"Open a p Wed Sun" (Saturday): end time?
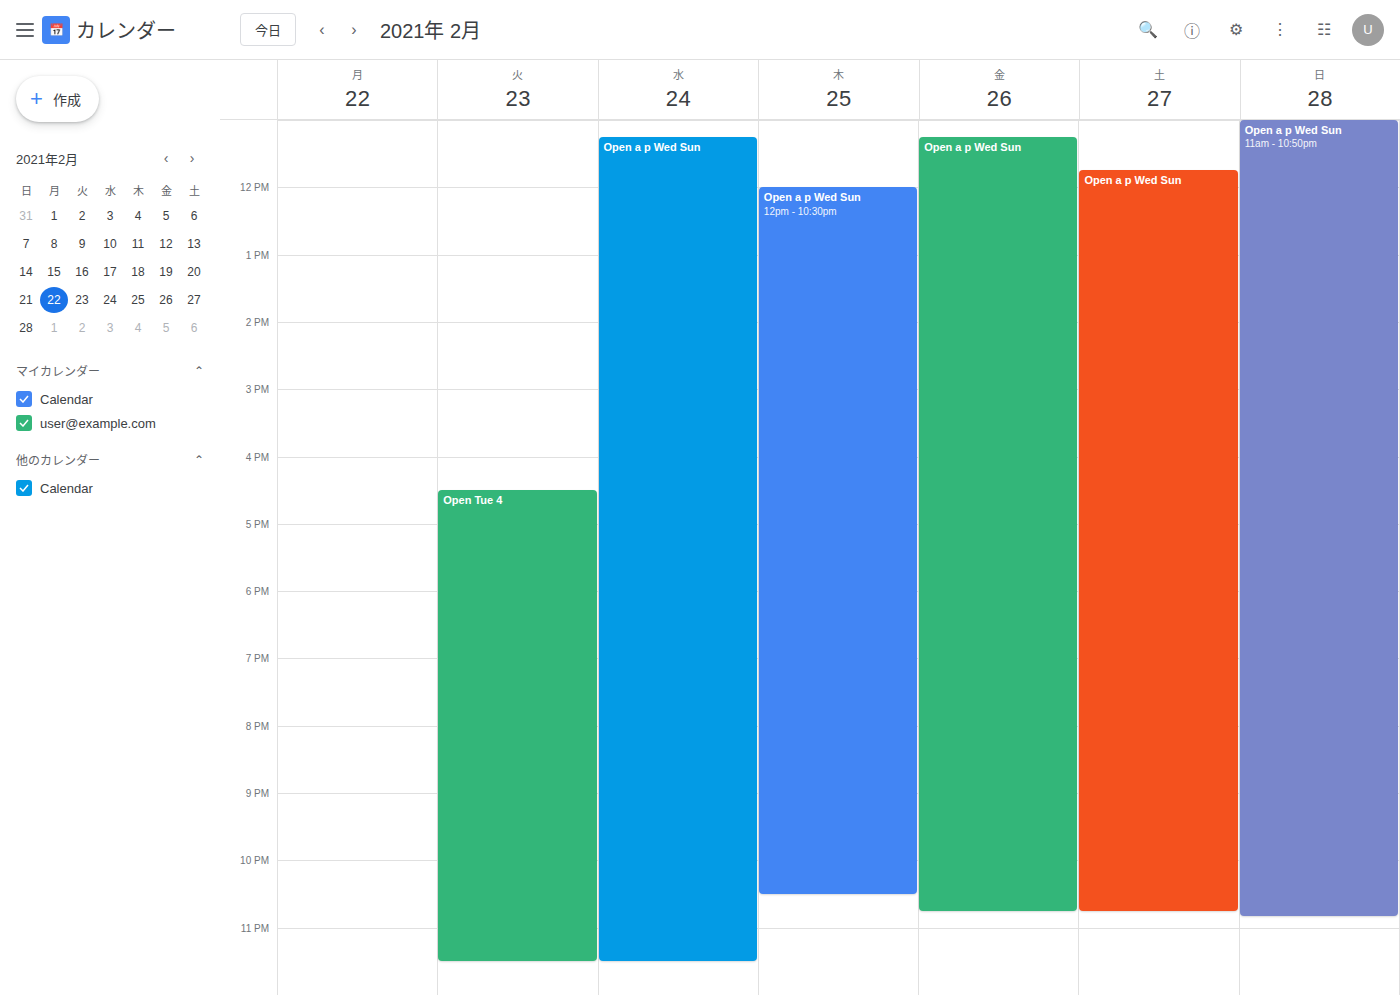
10:45 PM